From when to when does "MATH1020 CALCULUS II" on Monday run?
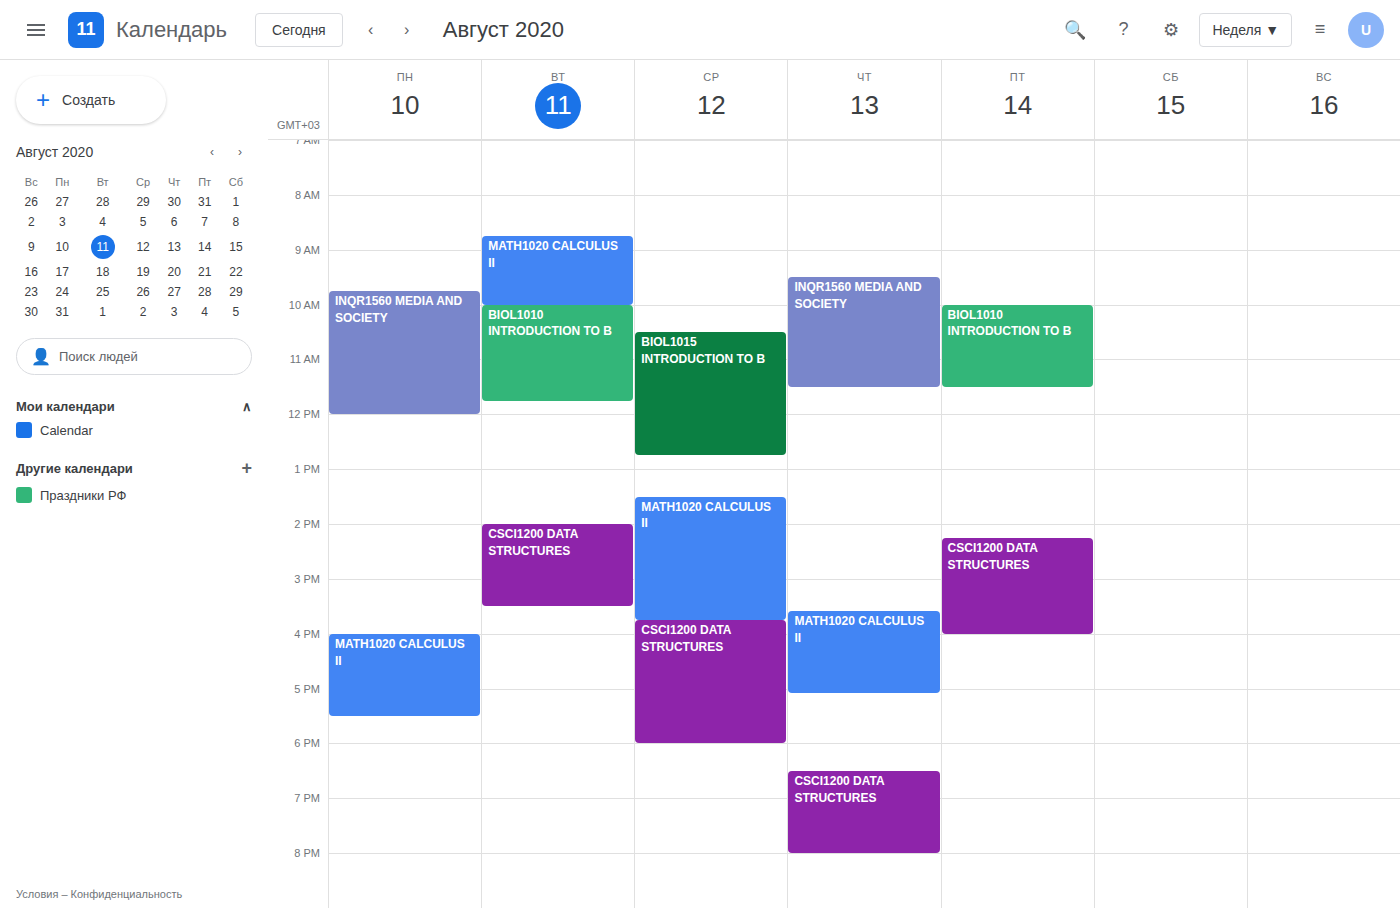
4:00 PM to 5:30 PM